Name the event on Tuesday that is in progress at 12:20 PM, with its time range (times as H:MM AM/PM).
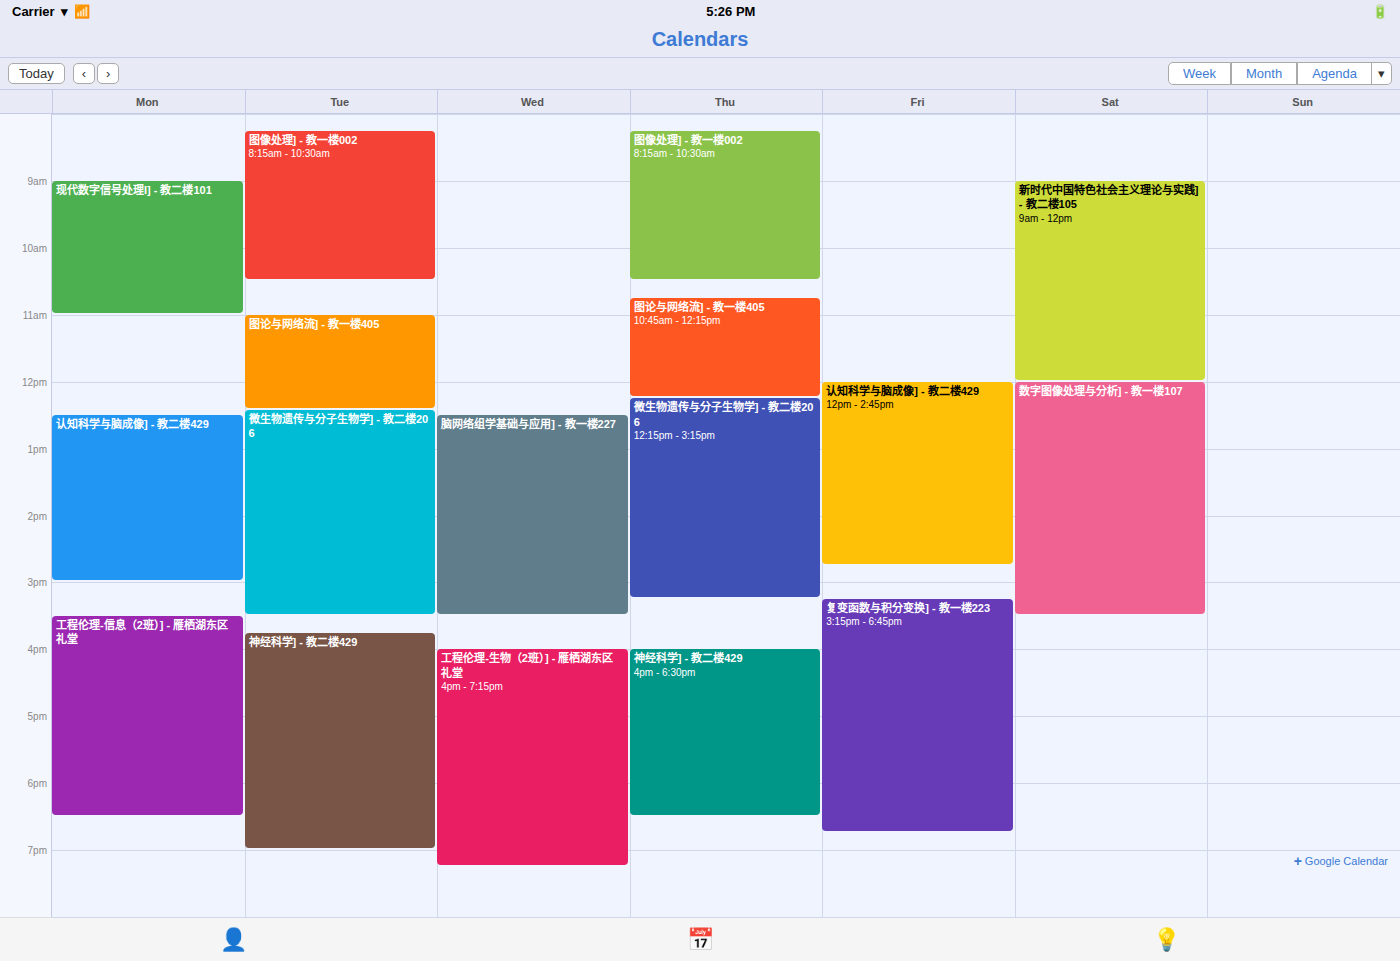
"图论与网络流] - 教一楼405", 11:00 AM to 12:25 PM